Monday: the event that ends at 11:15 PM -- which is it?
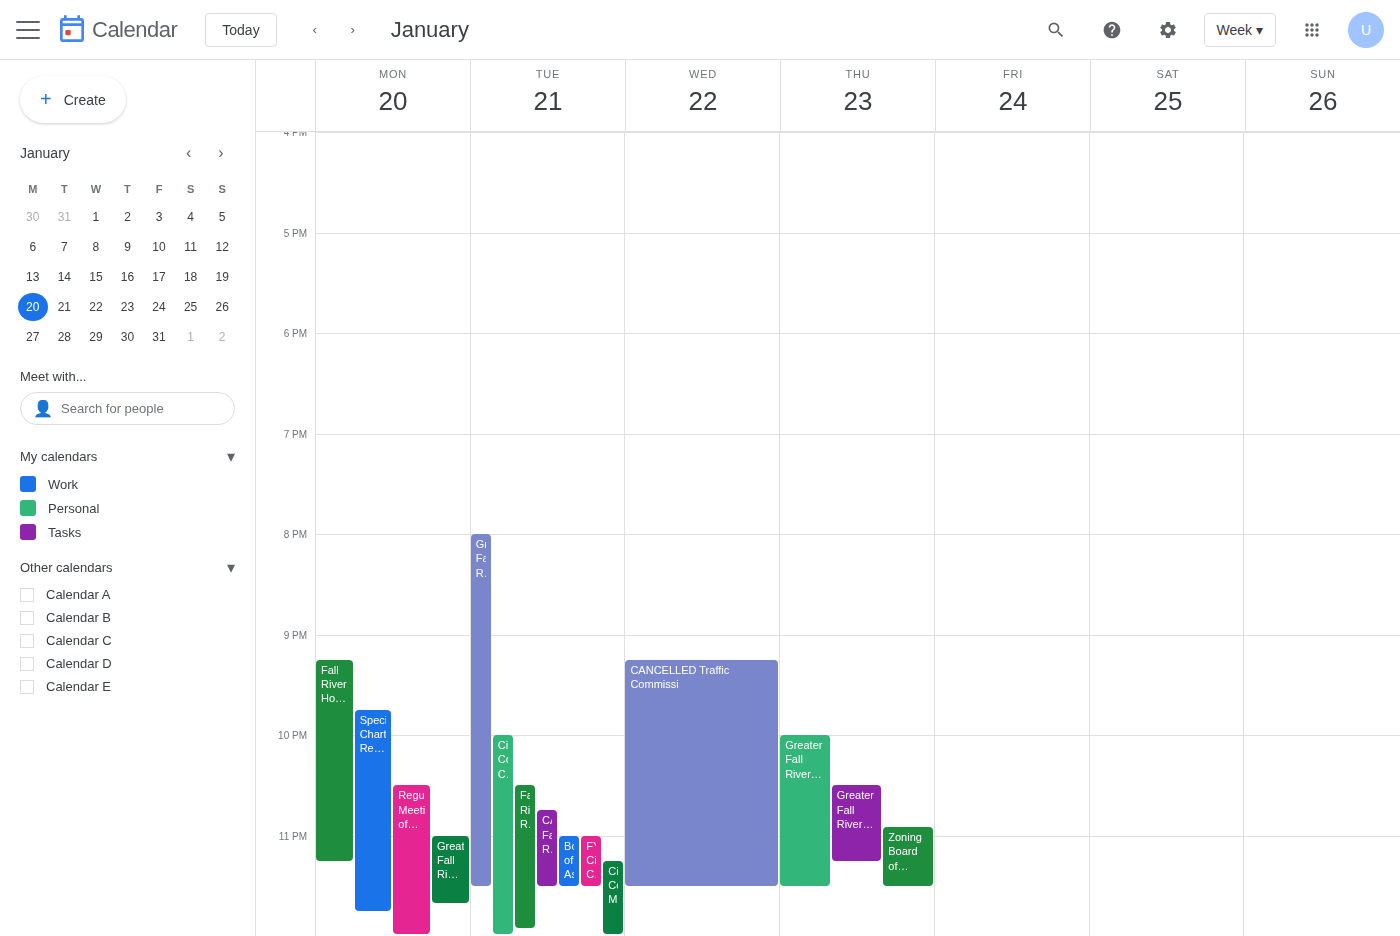
"Fall River Housing Authori"